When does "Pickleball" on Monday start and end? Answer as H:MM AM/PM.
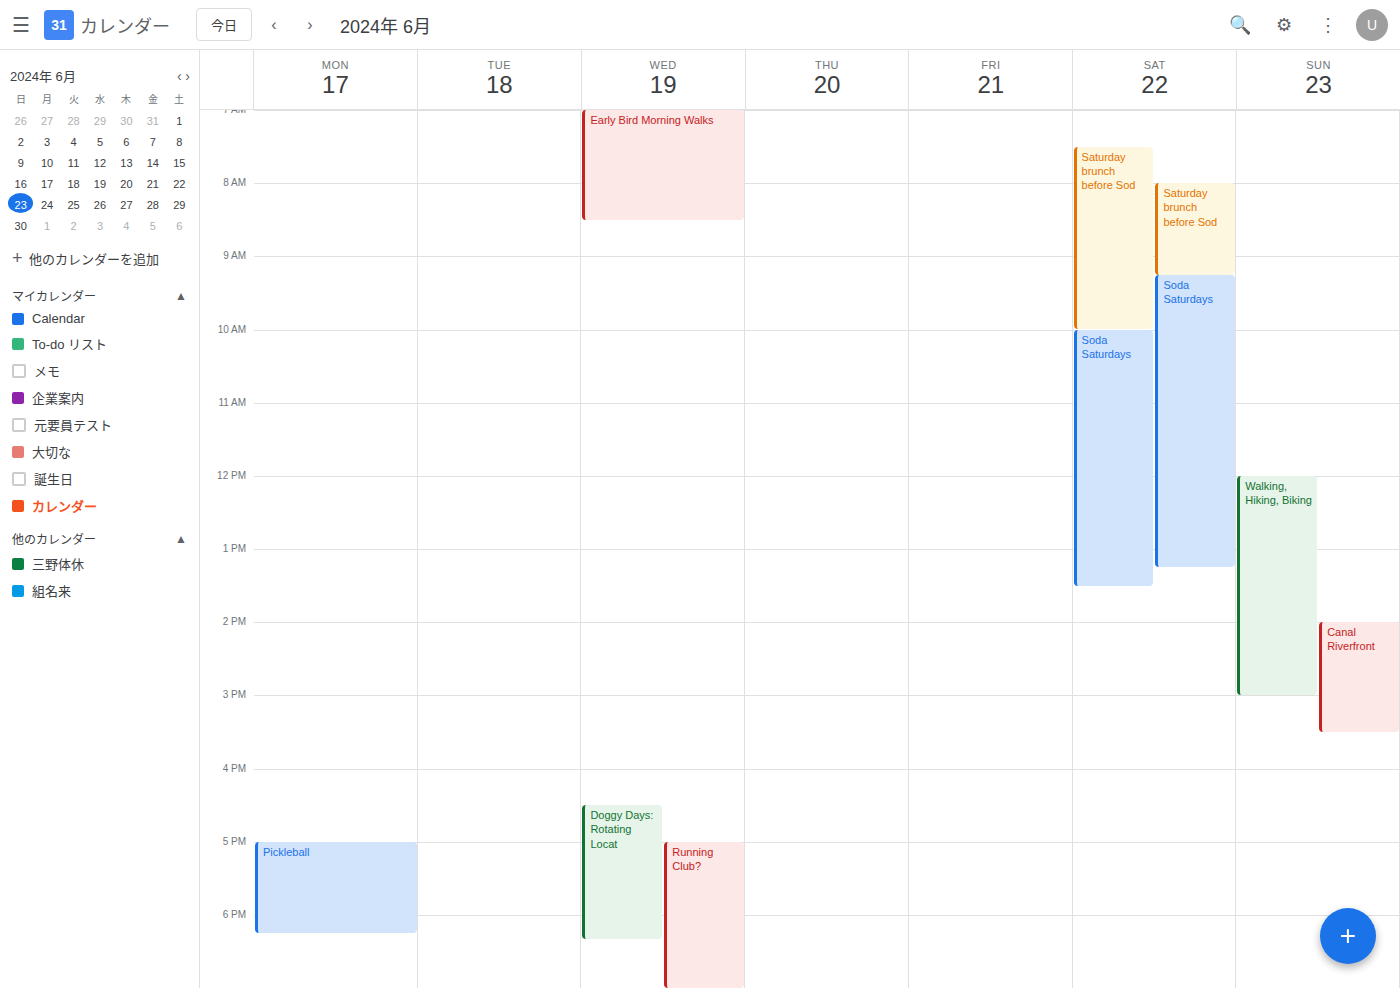
5:00 PM to 6:15 PM